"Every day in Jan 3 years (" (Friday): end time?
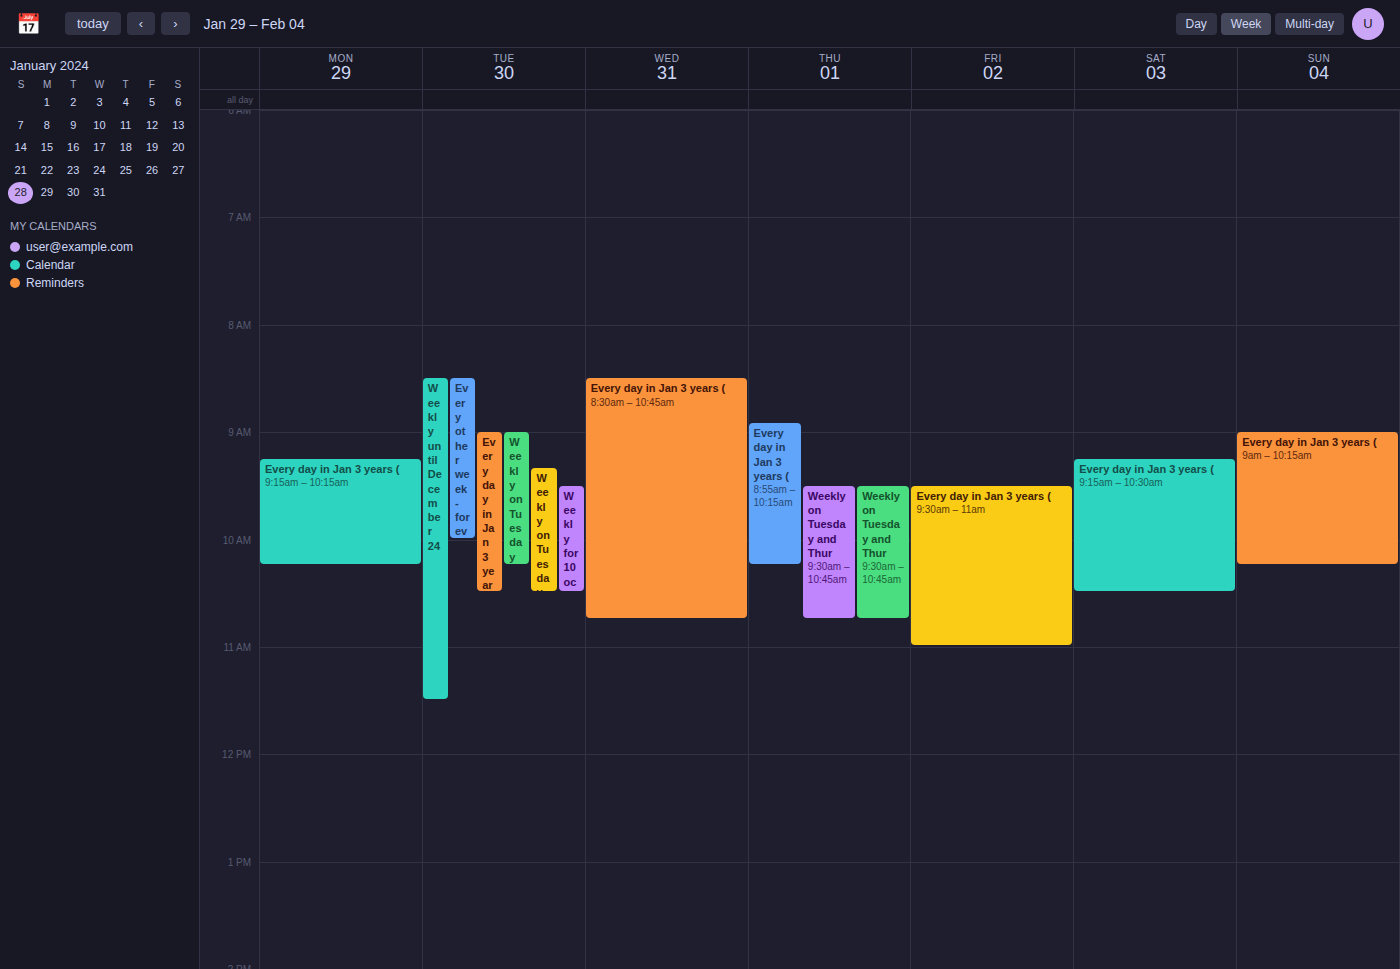
11:00 AM